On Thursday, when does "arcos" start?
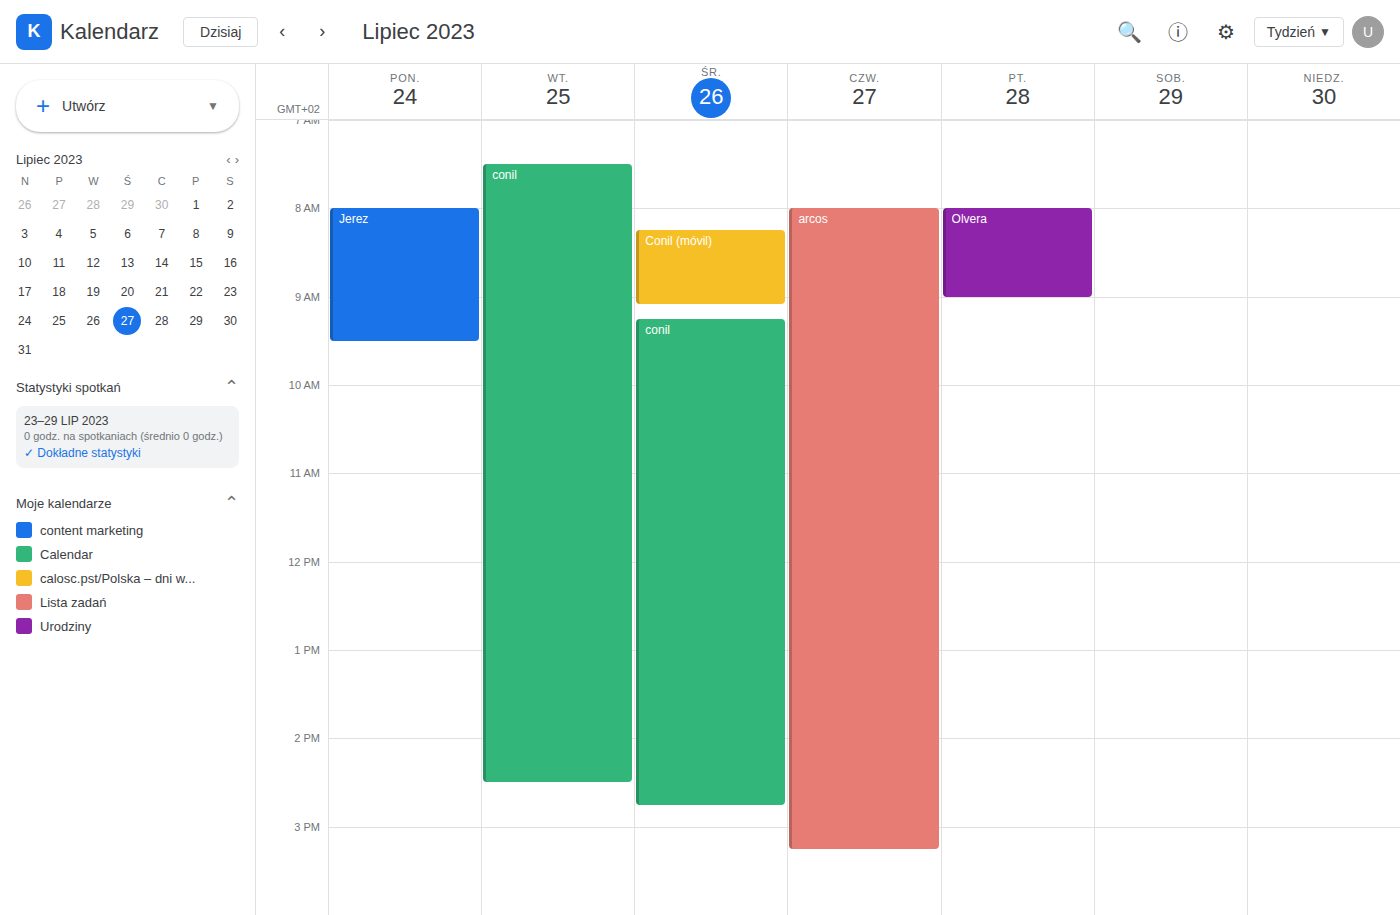
8:00 AM